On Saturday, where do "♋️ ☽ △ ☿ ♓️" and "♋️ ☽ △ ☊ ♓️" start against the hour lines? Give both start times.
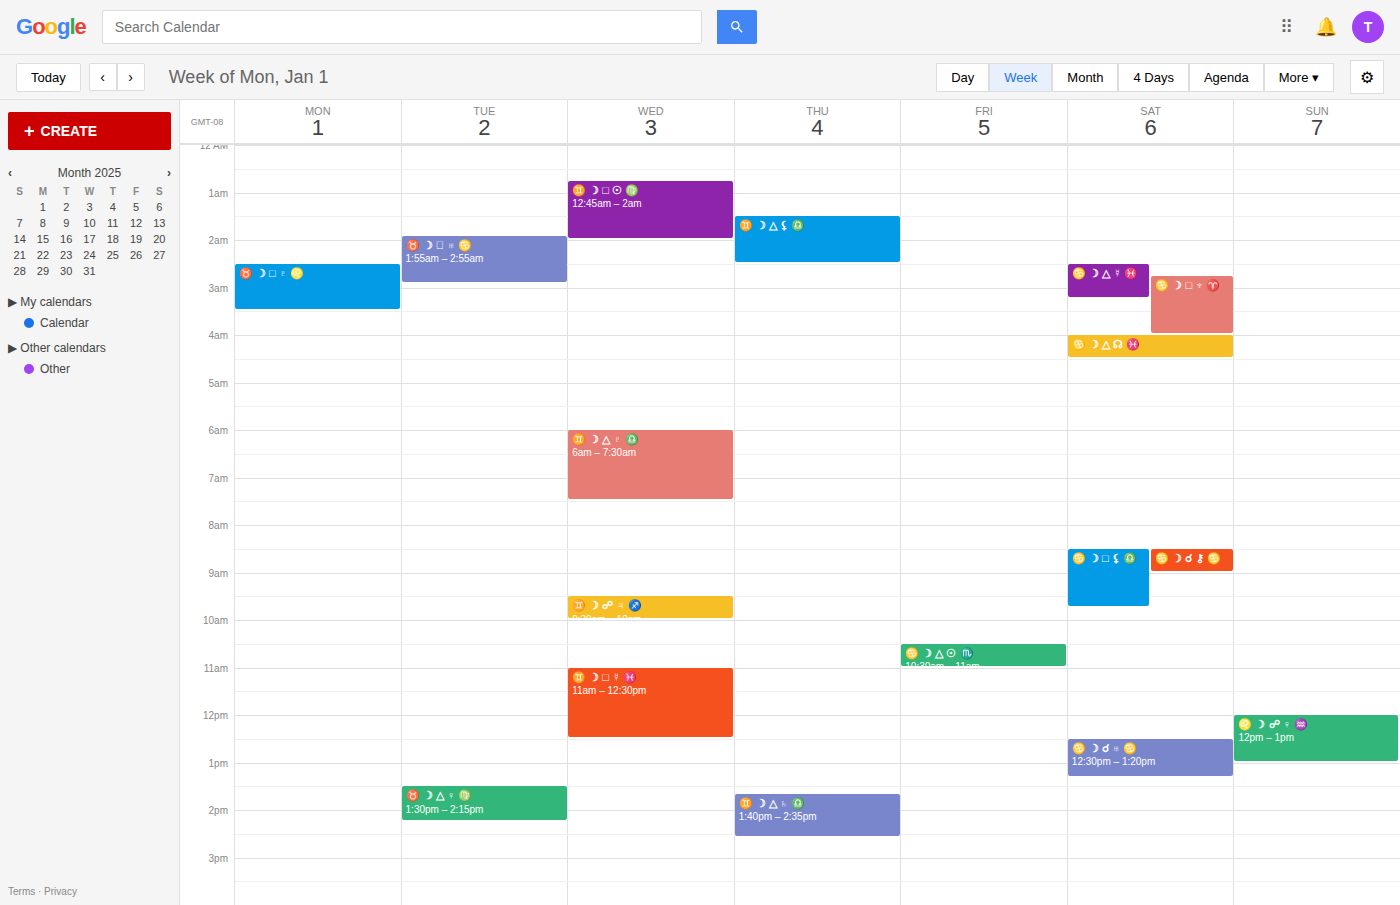
"♋️ ☽ △ ☿ ♓️": 2:30 AM, halfway between the 2 AM and 3 AM lines. "♋️ ☽ △ ☊ ♓️": 4:00 AM, exactly on the 4 AM line.